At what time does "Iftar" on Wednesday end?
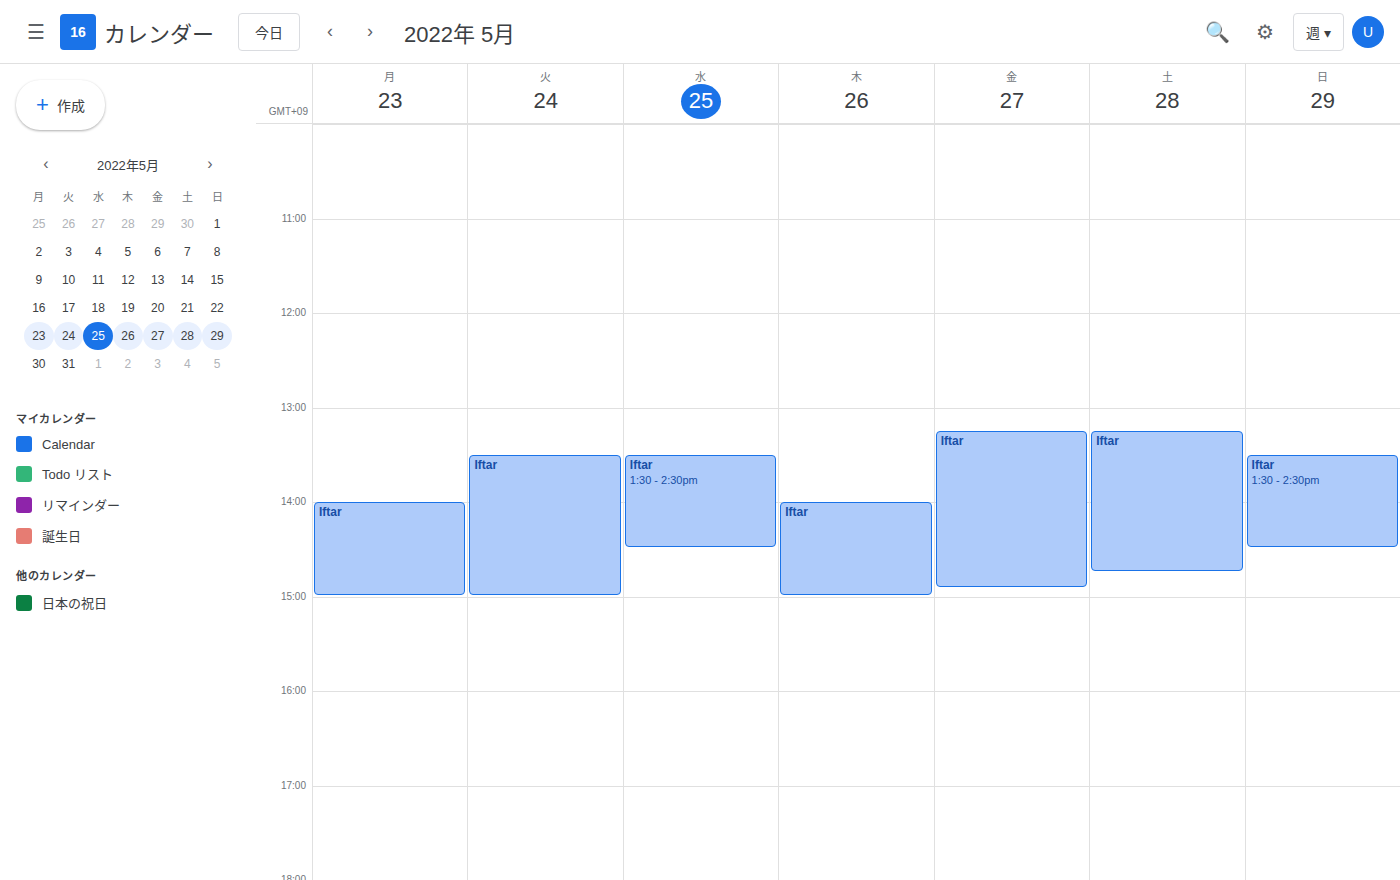
2:30 PM